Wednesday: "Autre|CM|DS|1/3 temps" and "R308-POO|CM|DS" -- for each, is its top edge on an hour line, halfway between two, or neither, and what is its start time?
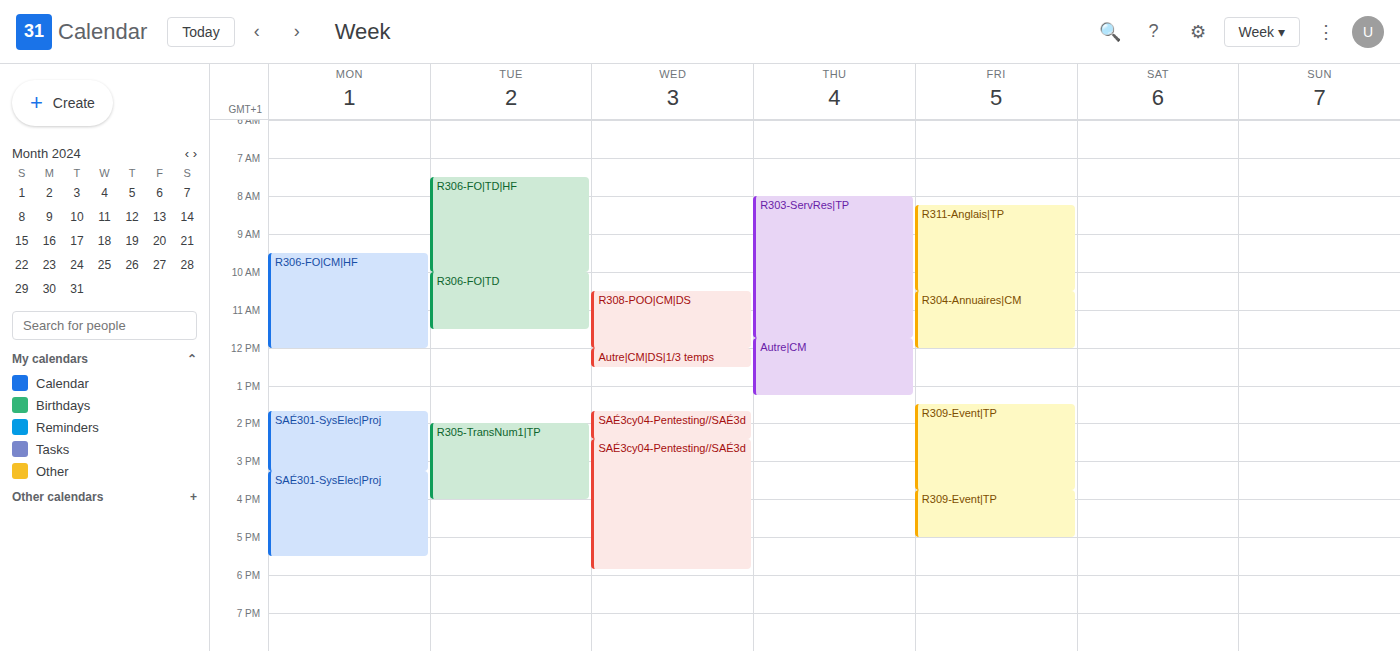
"Autre|CM|DS|1/3 temps": 12:00 PM, exactly on the 12 PM line. "R308-POO|CM|DS": 10:30 AM, halfway between the 10 AM and 11 AM lines.